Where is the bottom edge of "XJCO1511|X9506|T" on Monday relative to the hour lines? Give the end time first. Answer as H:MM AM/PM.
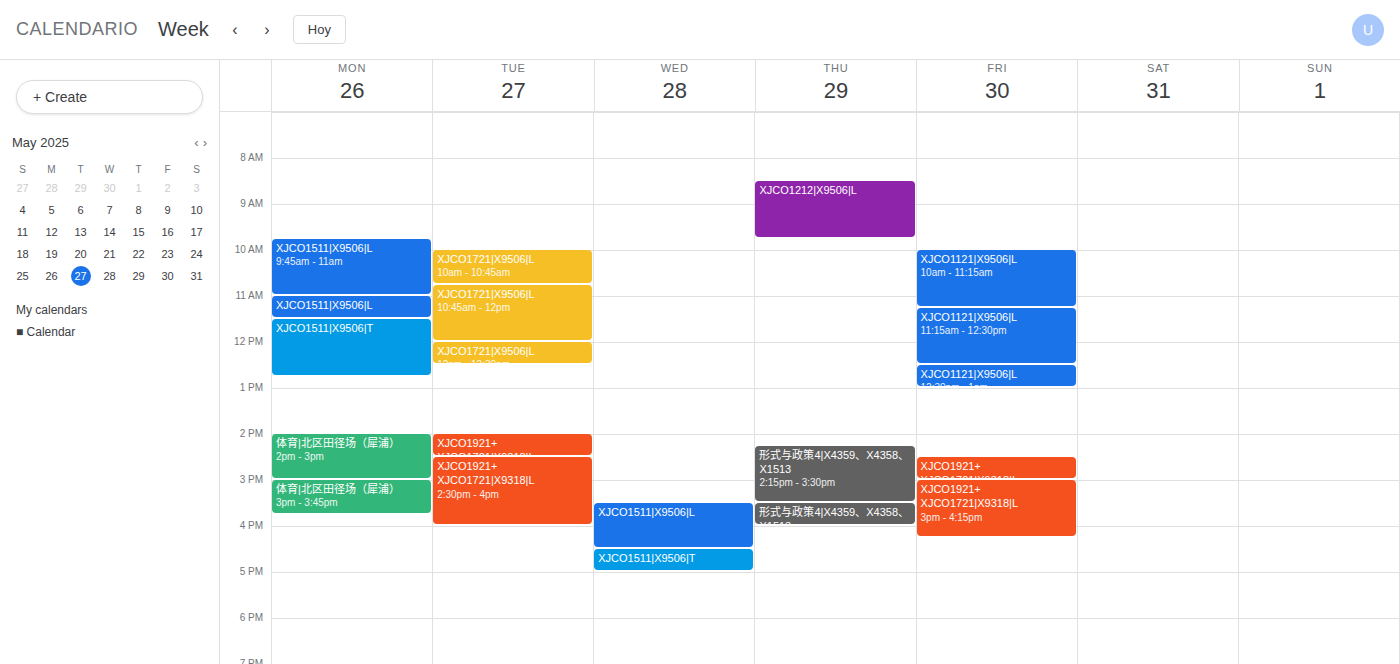
12:45 PM -- neither: three quarters of the way from the 12 PM line to the 1 PM line.